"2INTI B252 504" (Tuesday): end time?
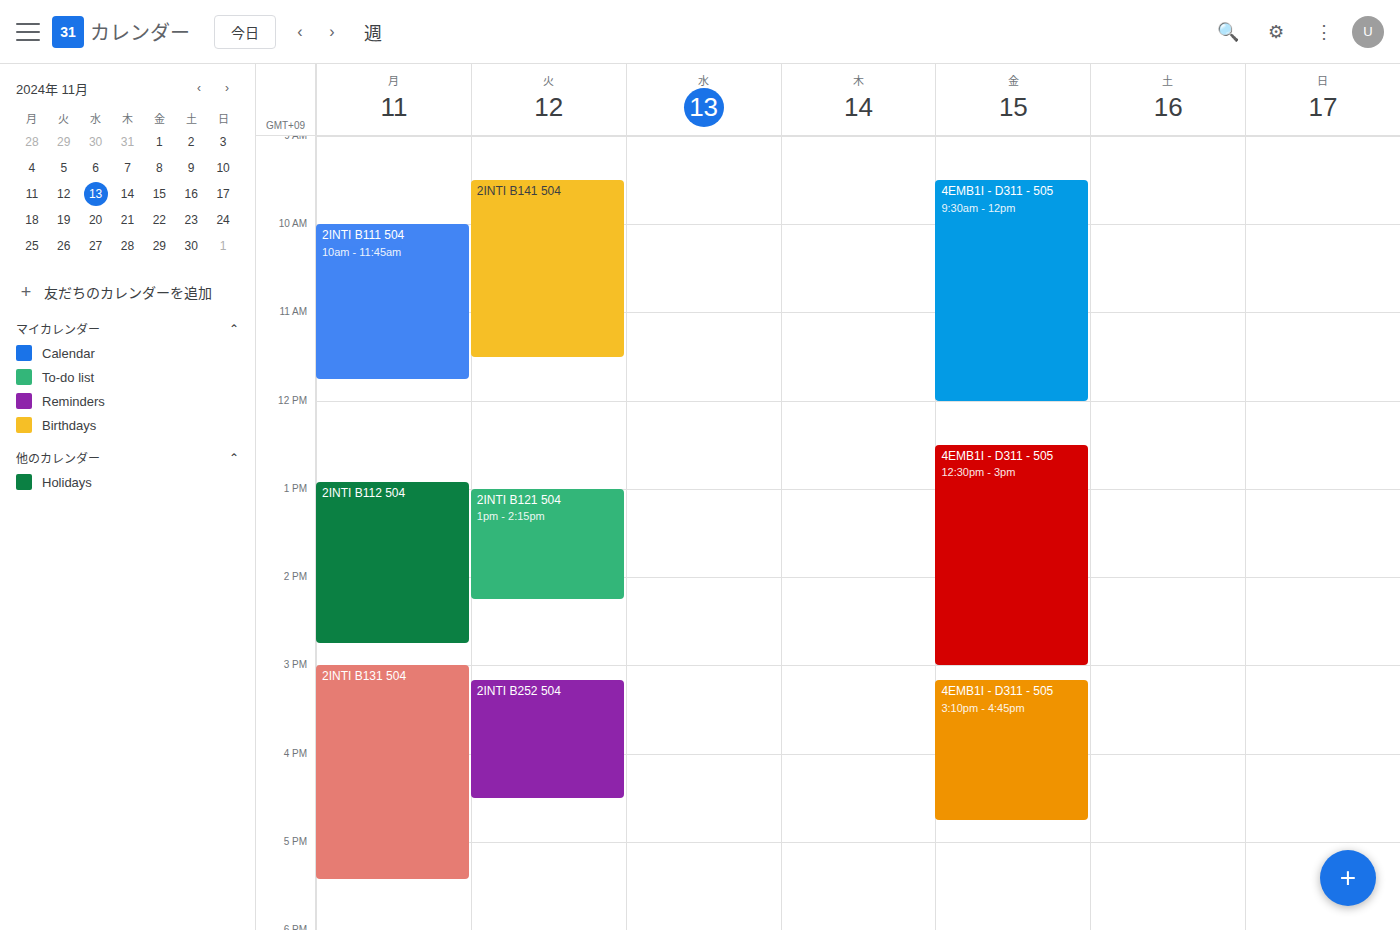
16:30